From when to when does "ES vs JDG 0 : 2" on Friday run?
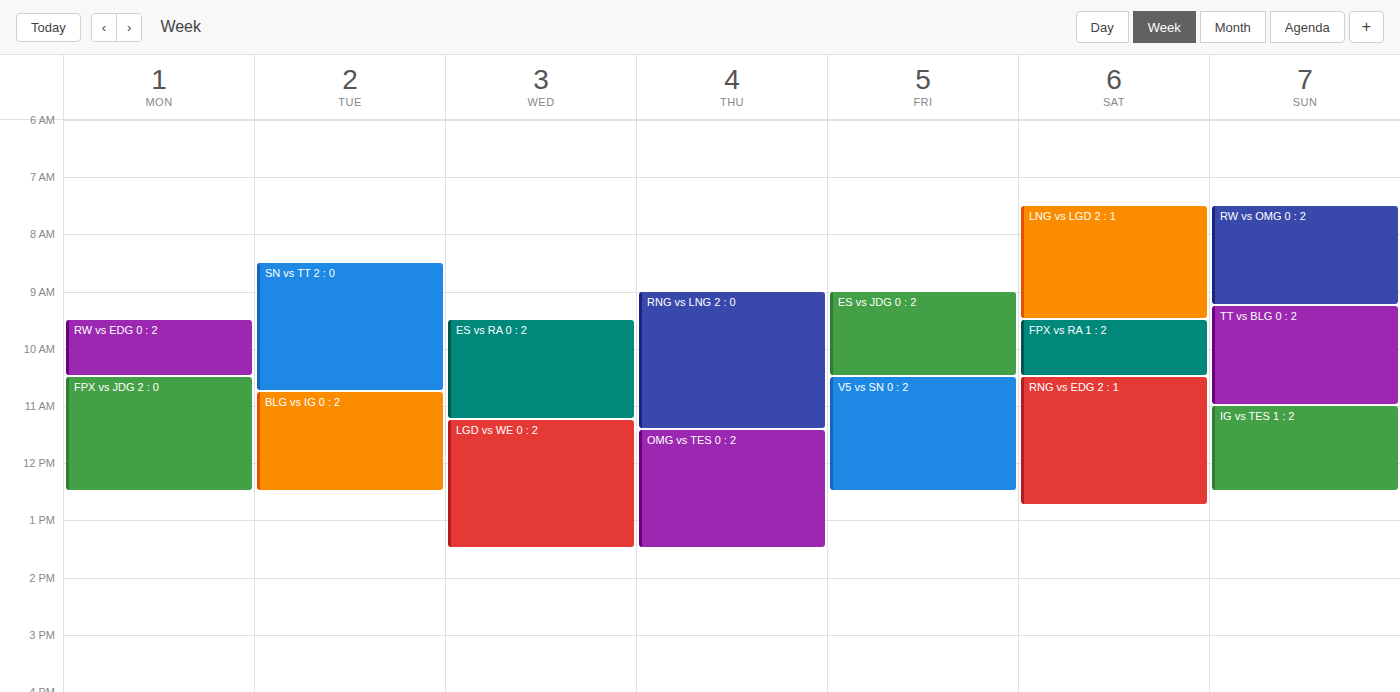
9:00 AM to 10:30 AM